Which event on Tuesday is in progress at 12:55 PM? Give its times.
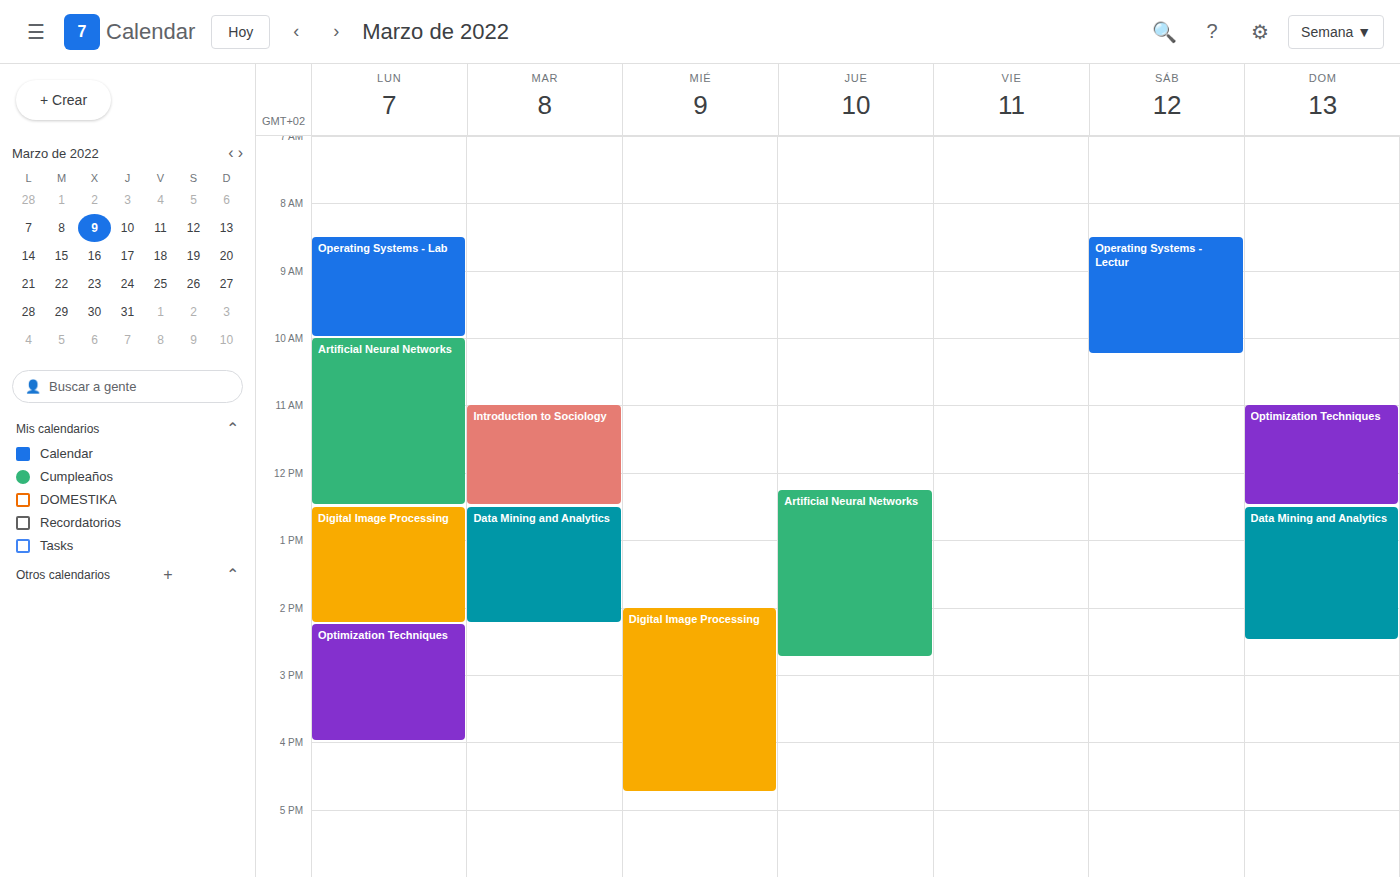
"Data Mining and Analytics", 12:30 PM to 2:15 PM